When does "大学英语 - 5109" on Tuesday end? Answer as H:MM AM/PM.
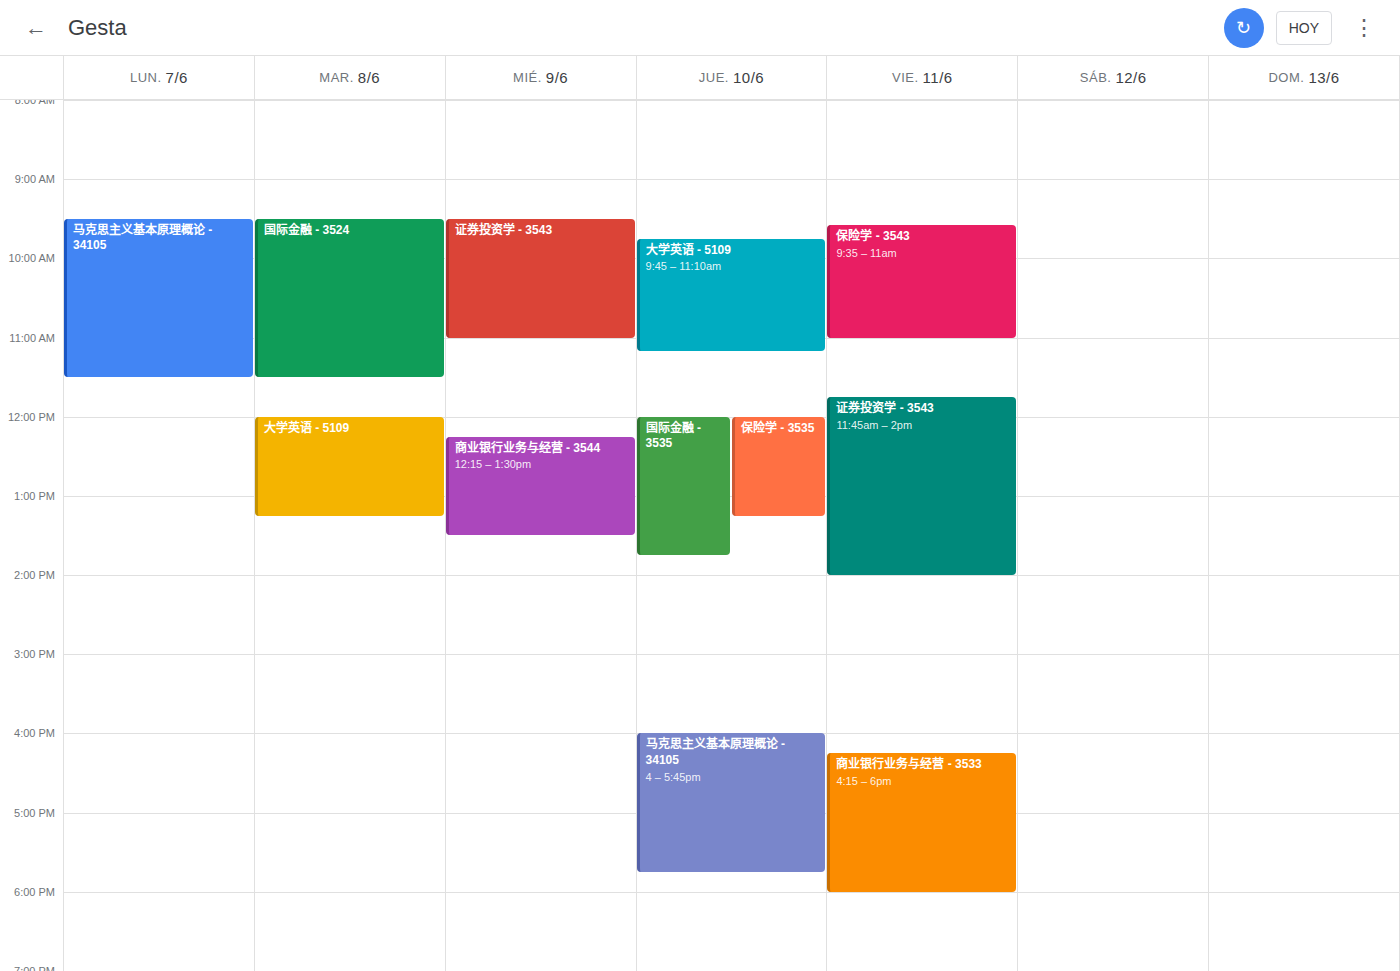
1:15 PM